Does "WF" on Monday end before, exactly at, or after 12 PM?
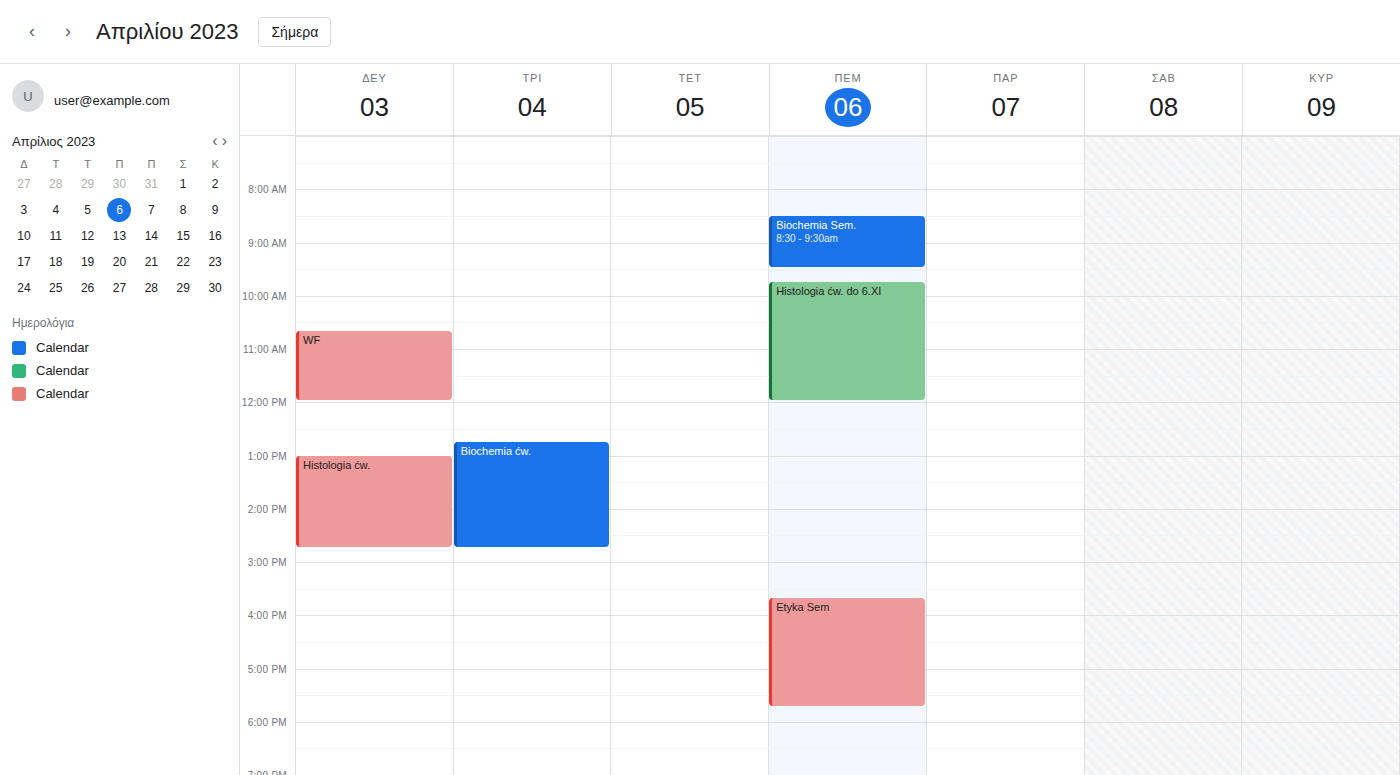
12:00 PM -- exactly at 12 PM, on the 12 PM line.